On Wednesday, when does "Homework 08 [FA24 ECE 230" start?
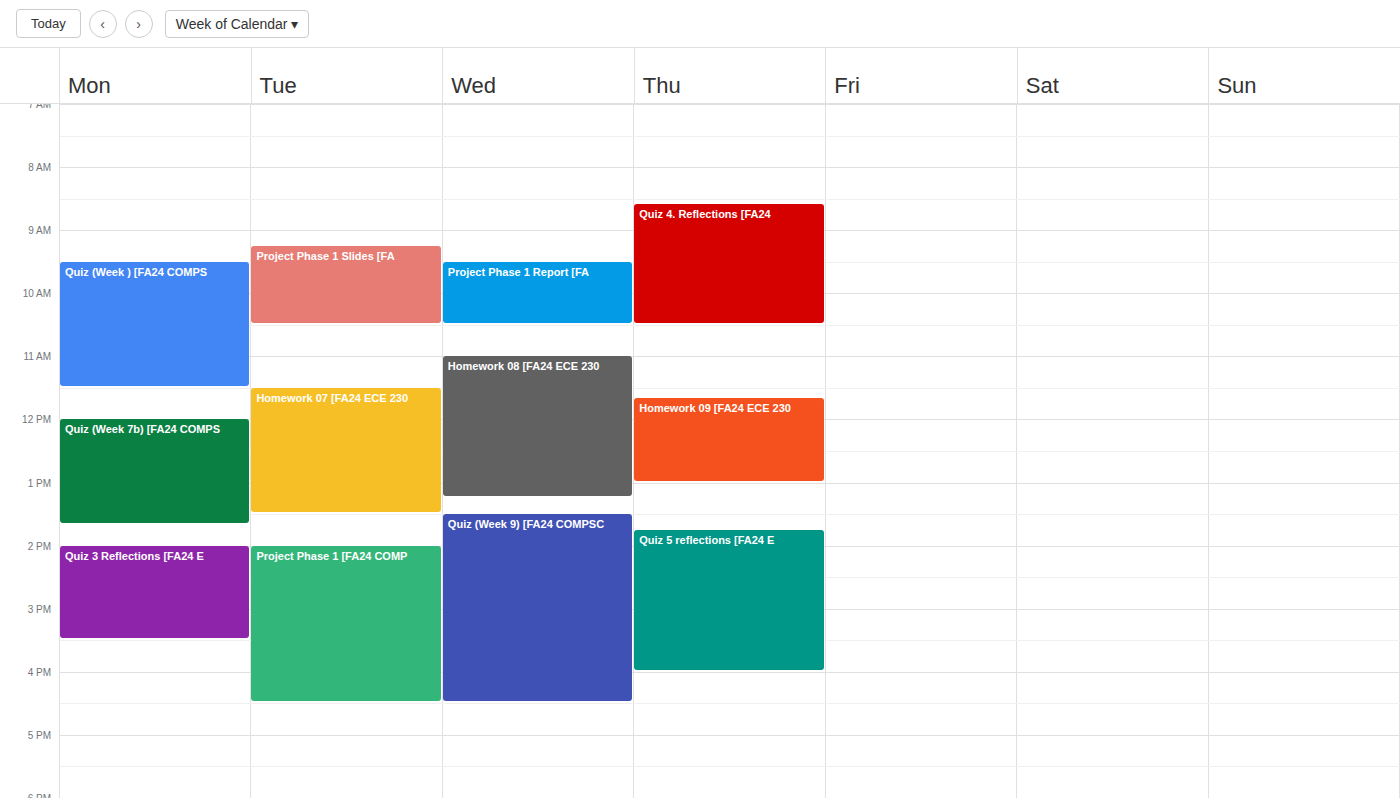
11:00 AM